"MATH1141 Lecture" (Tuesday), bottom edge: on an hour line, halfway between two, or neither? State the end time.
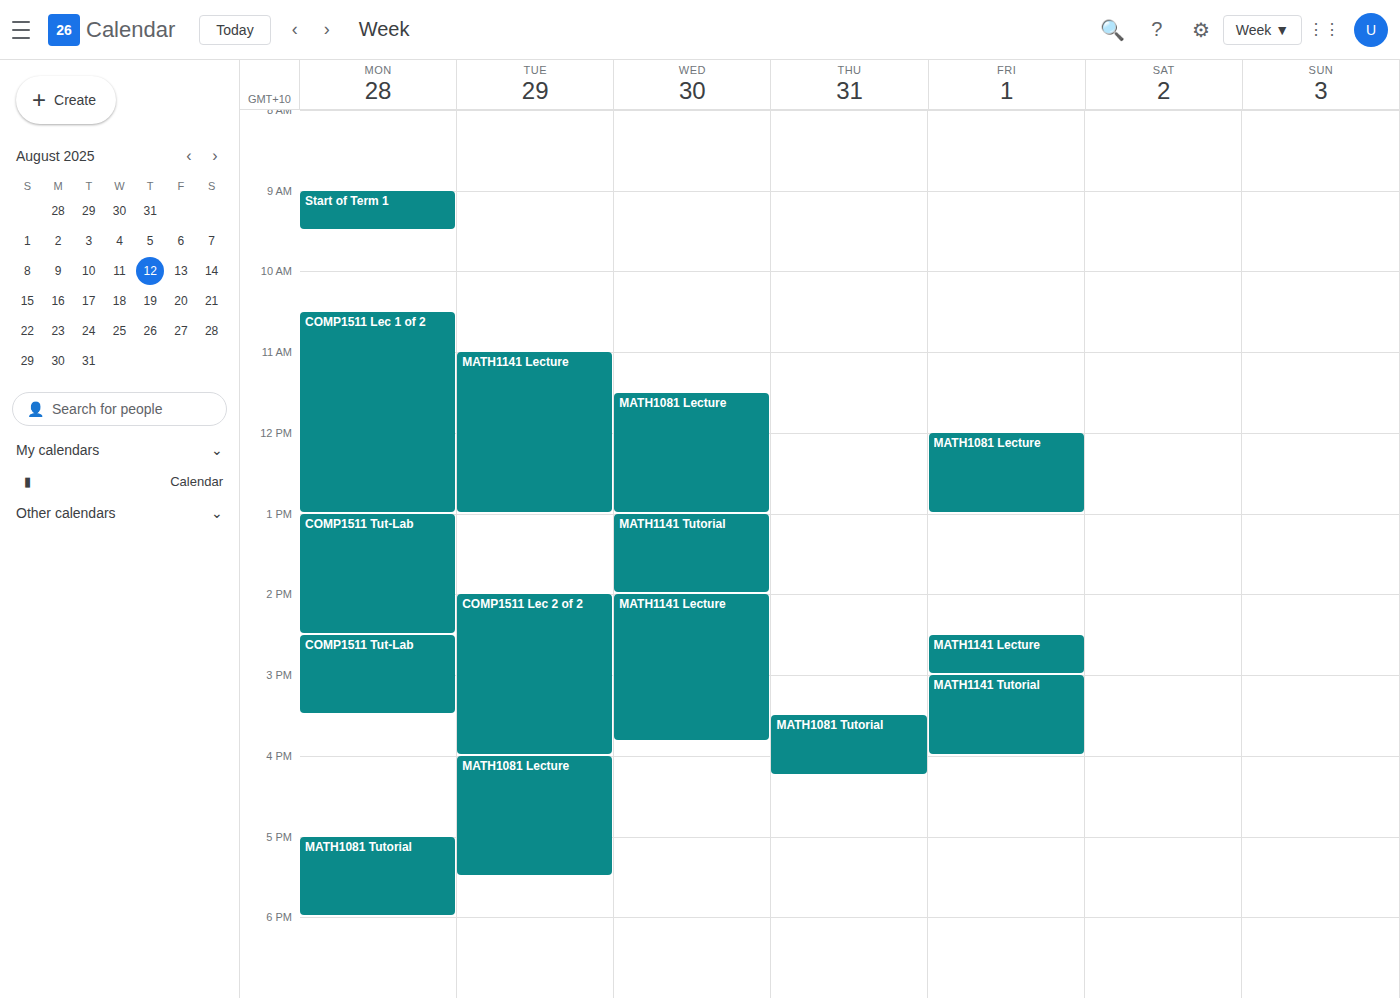
1:00 PM -- exactly on the 1 PM line.